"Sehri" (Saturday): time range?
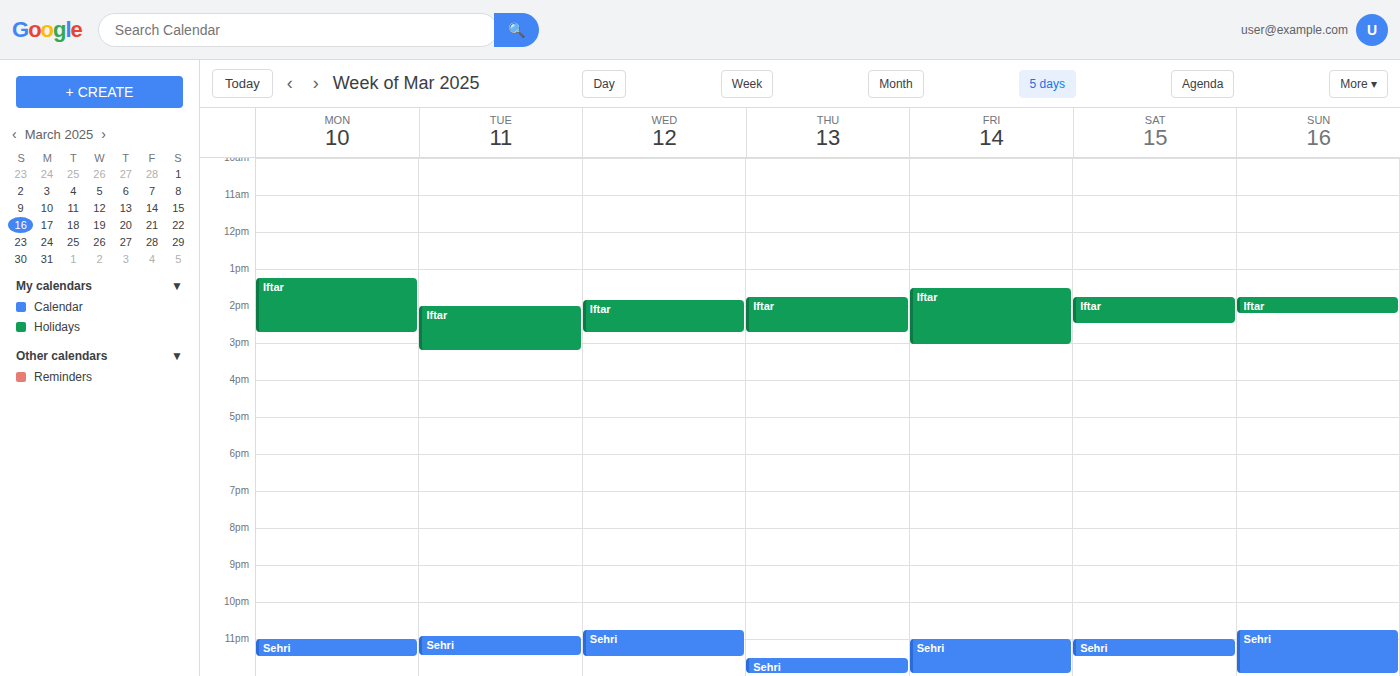
11:00 PM to 11:30 PM